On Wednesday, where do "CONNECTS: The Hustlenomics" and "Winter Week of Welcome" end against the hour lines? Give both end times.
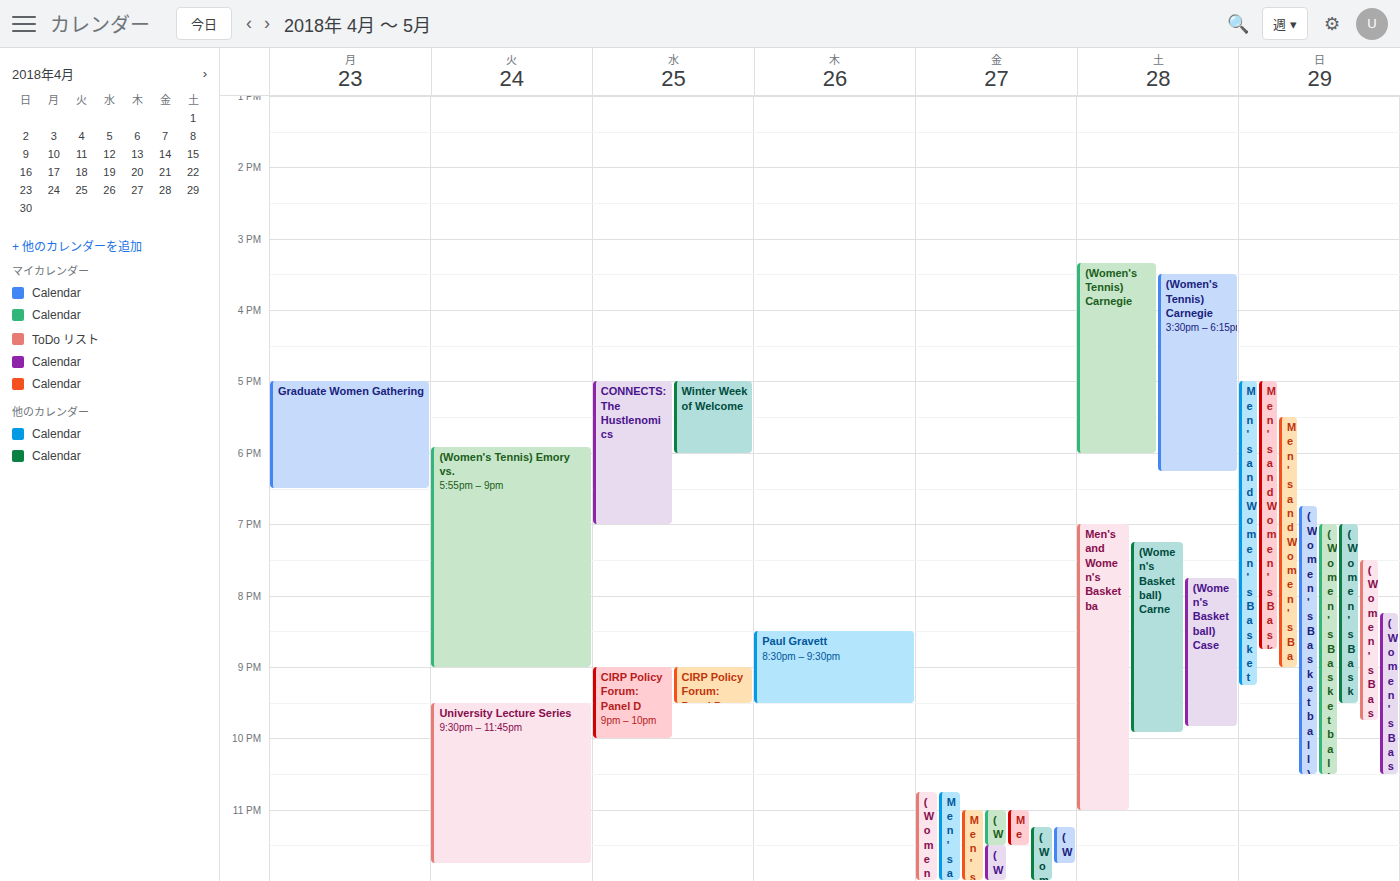
"CONNECTS: The Hustlenomics": 7:00 PM, exactly on the 7 PM line. "Winter Week of Welcome": 6:00 PM, exactly on the 6 PM line.